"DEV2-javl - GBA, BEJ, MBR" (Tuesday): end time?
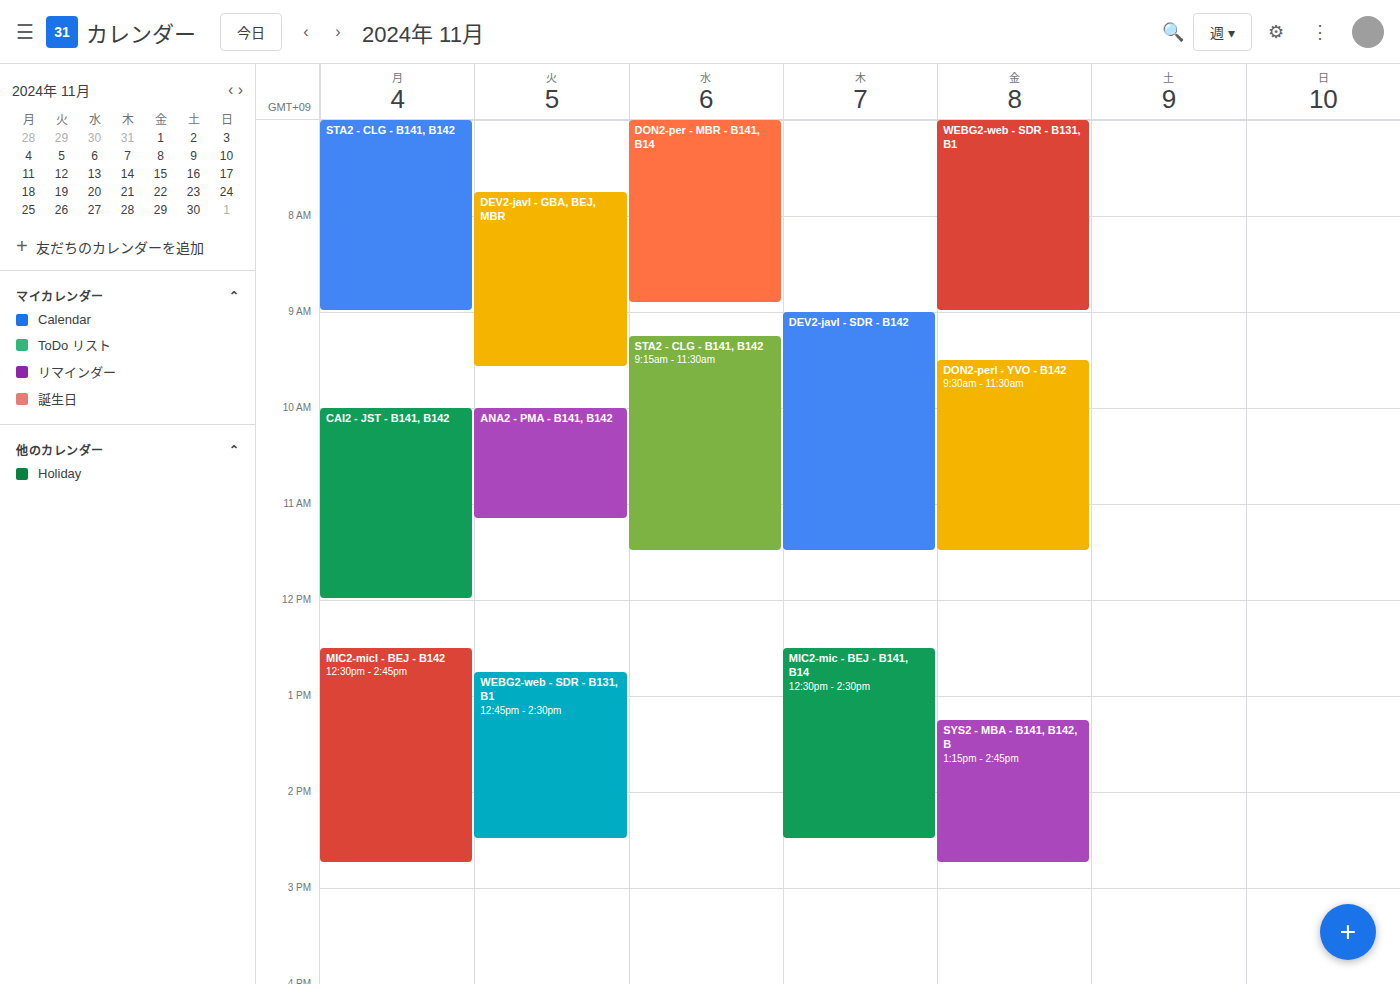
9:35 AM